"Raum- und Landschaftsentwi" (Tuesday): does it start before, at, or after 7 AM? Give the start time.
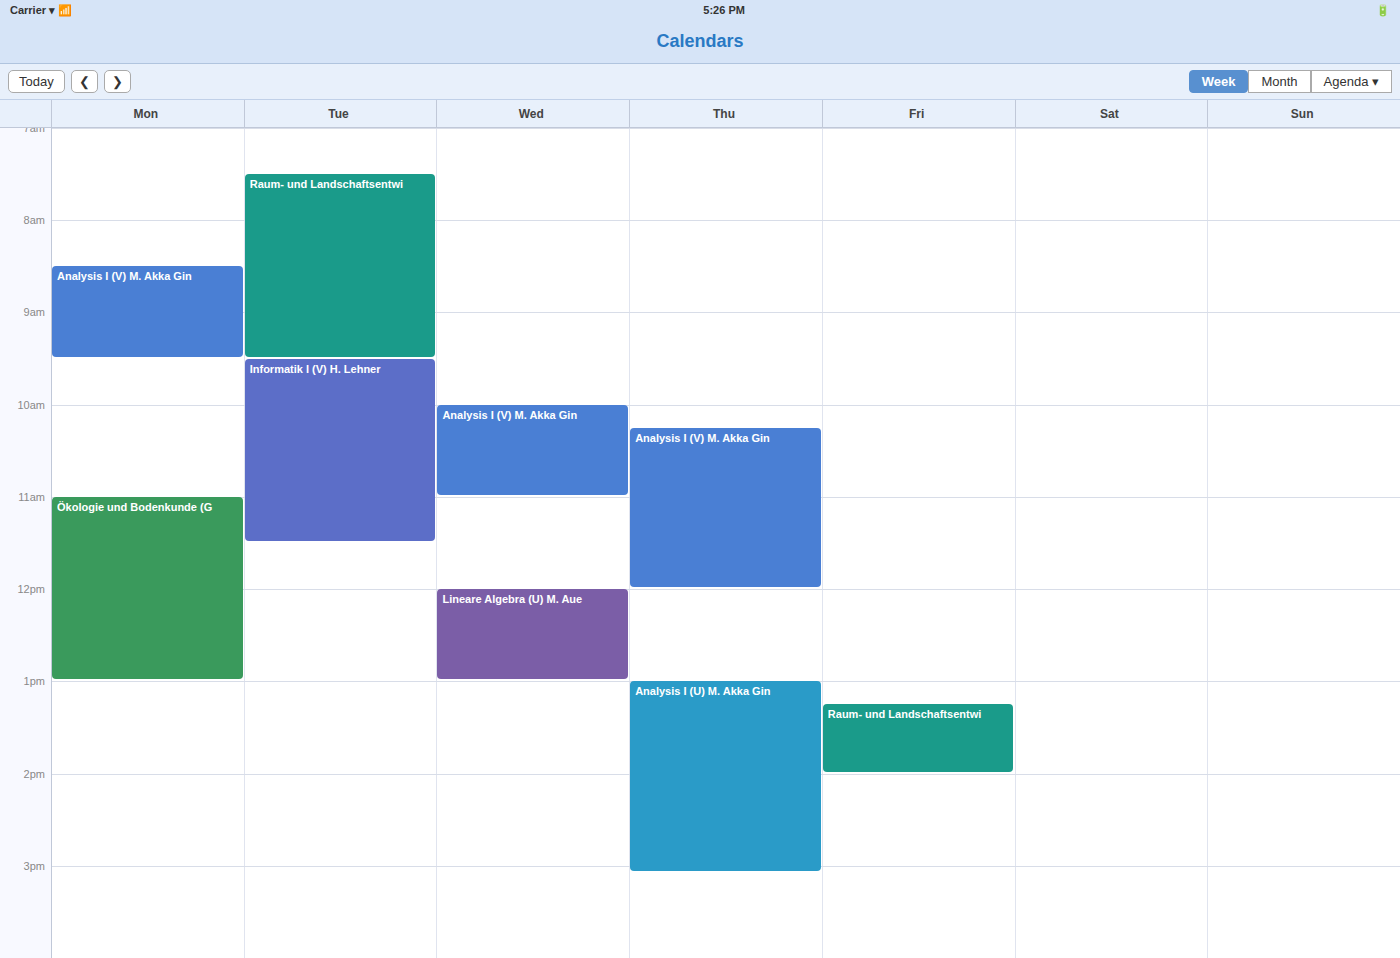
7:30 AM -- after 7 AM, 30 minutes below the 7 AM line.